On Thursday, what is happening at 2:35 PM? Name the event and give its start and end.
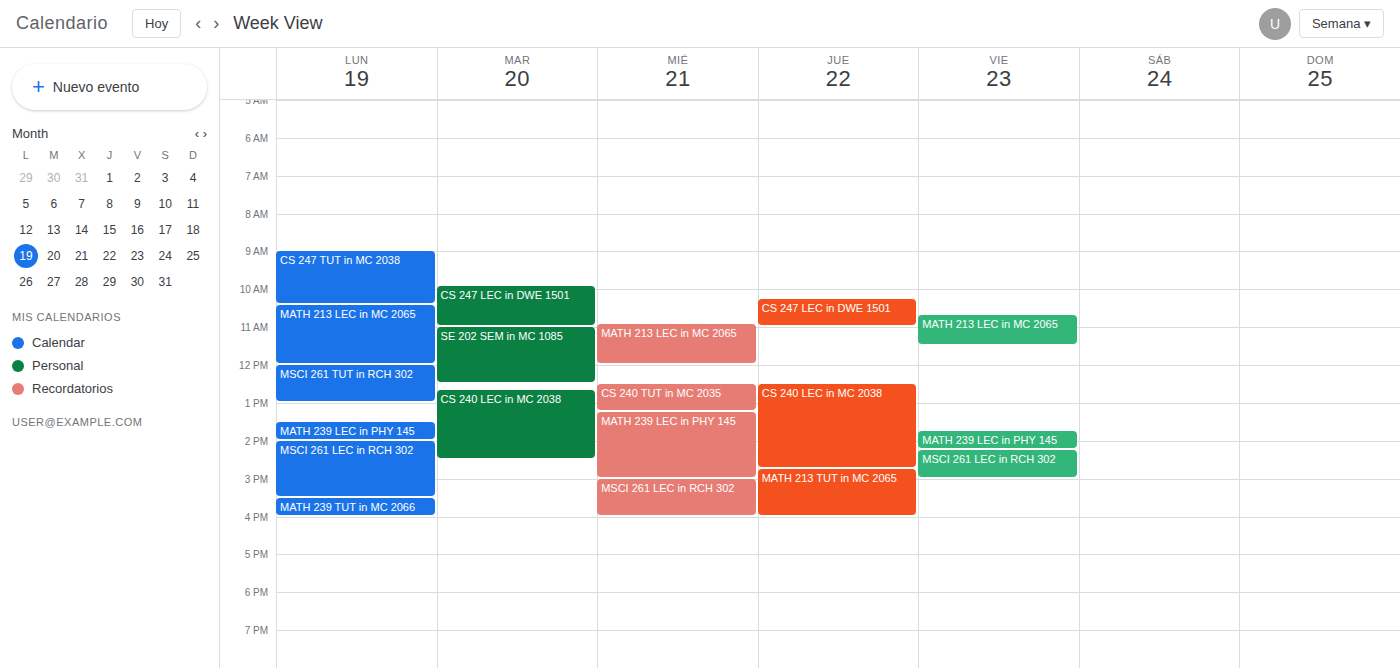
"CS 240 LEC in MC 2038", 12:30 PM to 2:45 PM